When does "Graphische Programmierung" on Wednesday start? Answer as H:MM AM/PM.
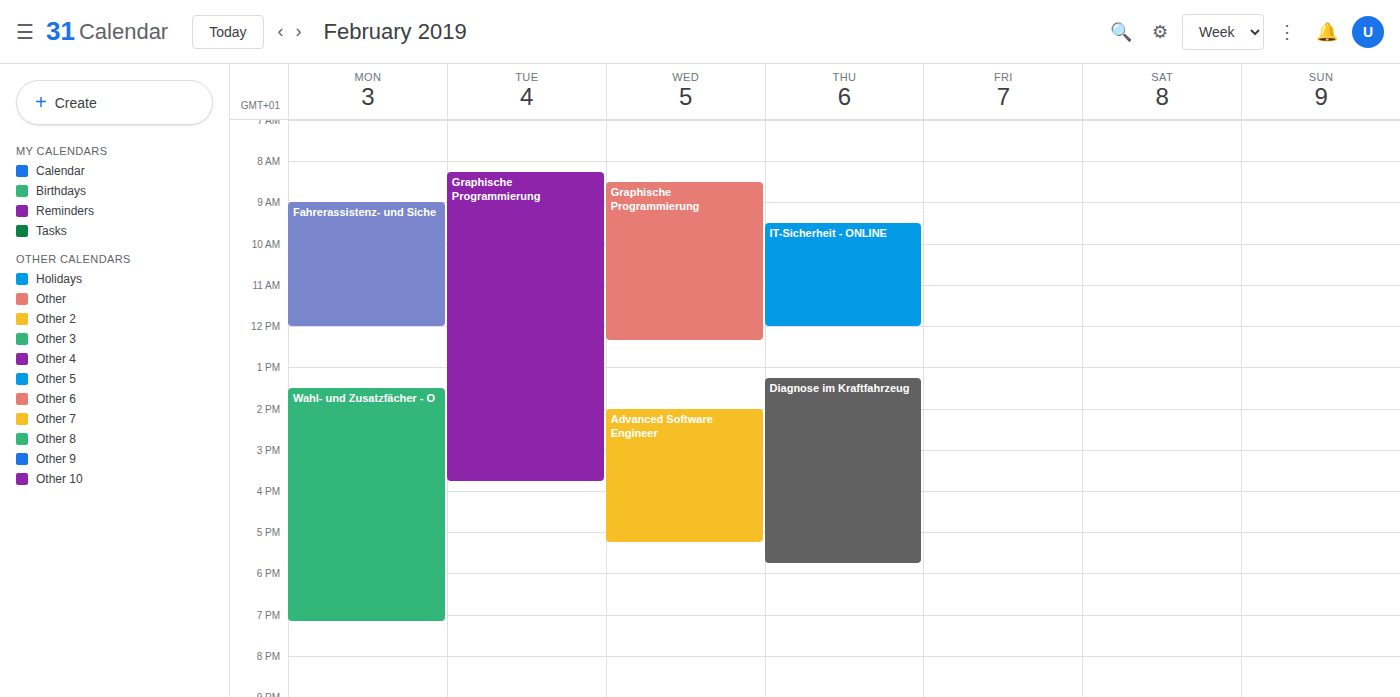
8:30 AM